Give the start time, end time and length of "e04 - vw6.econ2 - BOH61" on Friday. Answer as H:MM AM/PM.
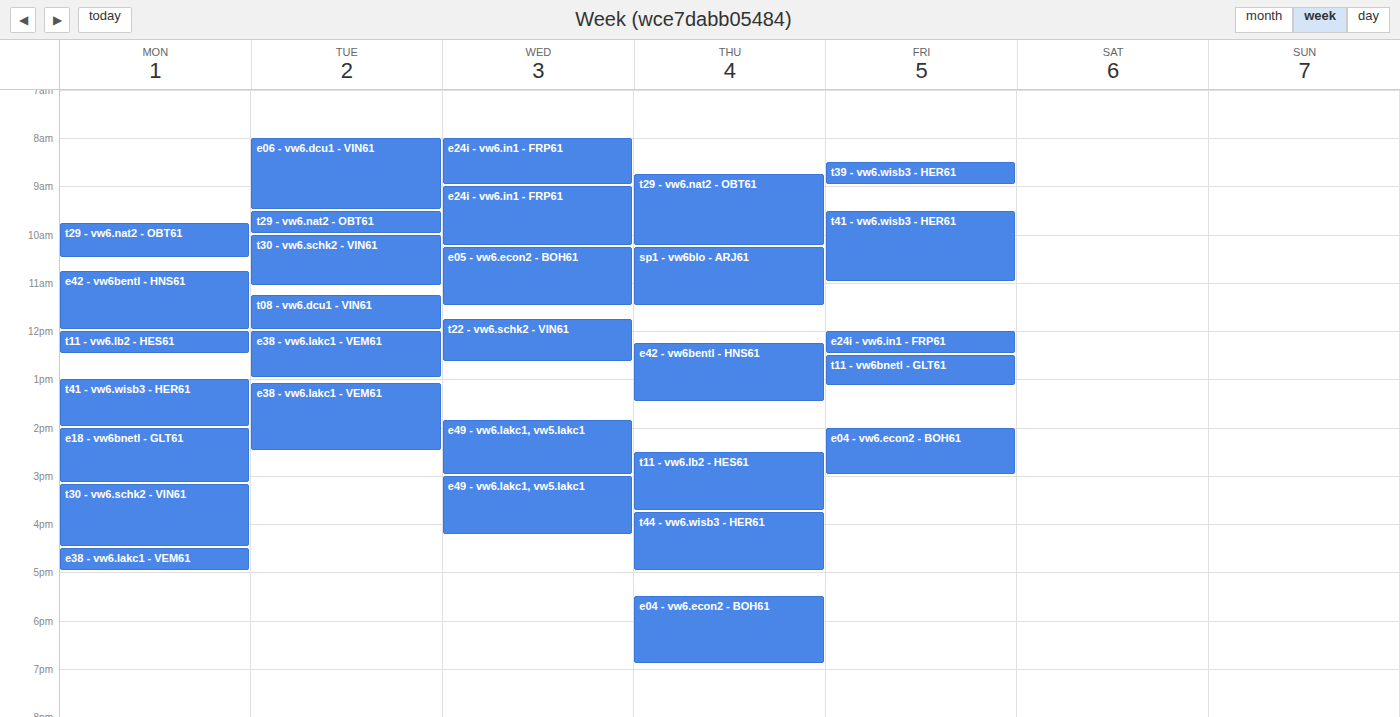
2:00 PM to 3:00 PM, 1 hour